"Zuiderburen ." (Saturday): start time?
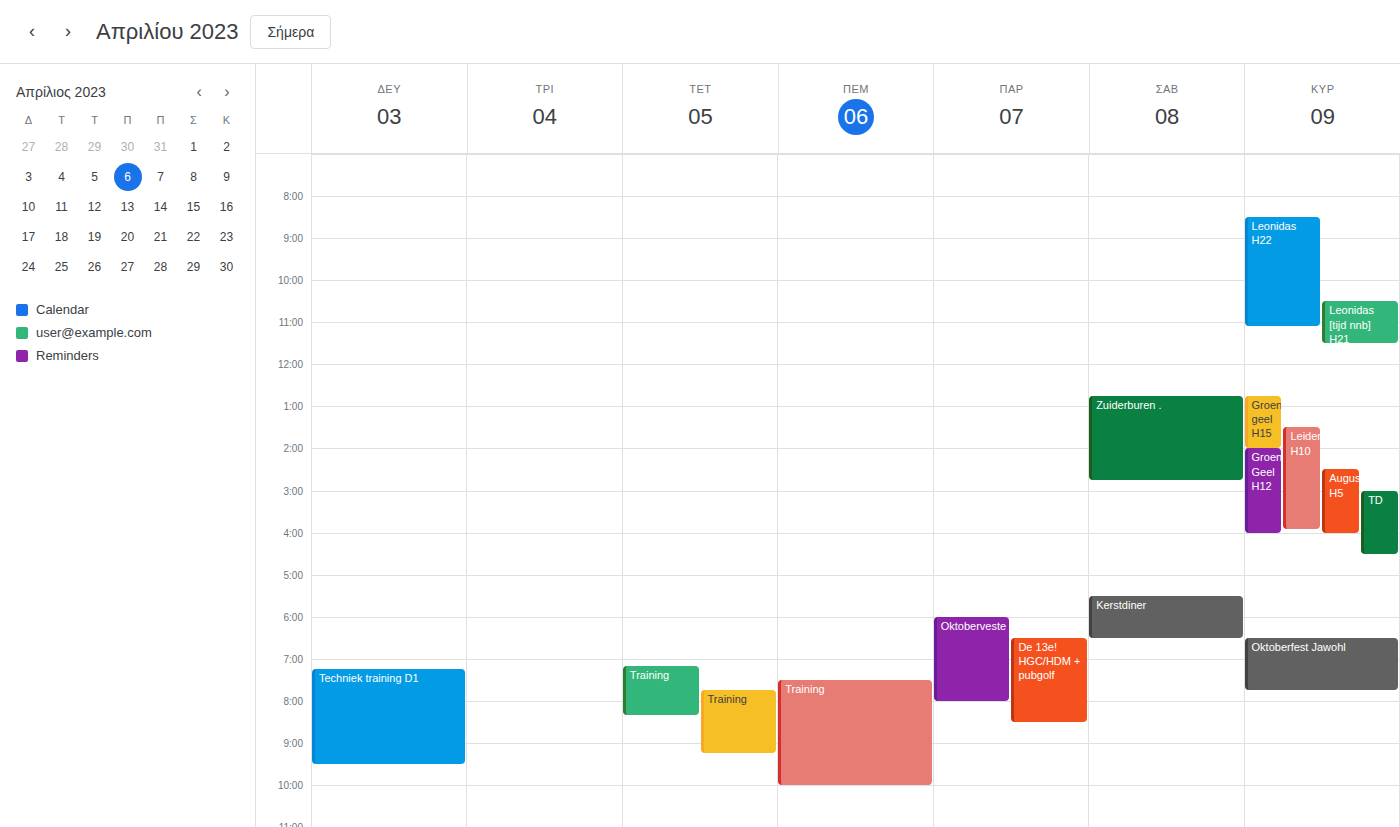
12:45 PM